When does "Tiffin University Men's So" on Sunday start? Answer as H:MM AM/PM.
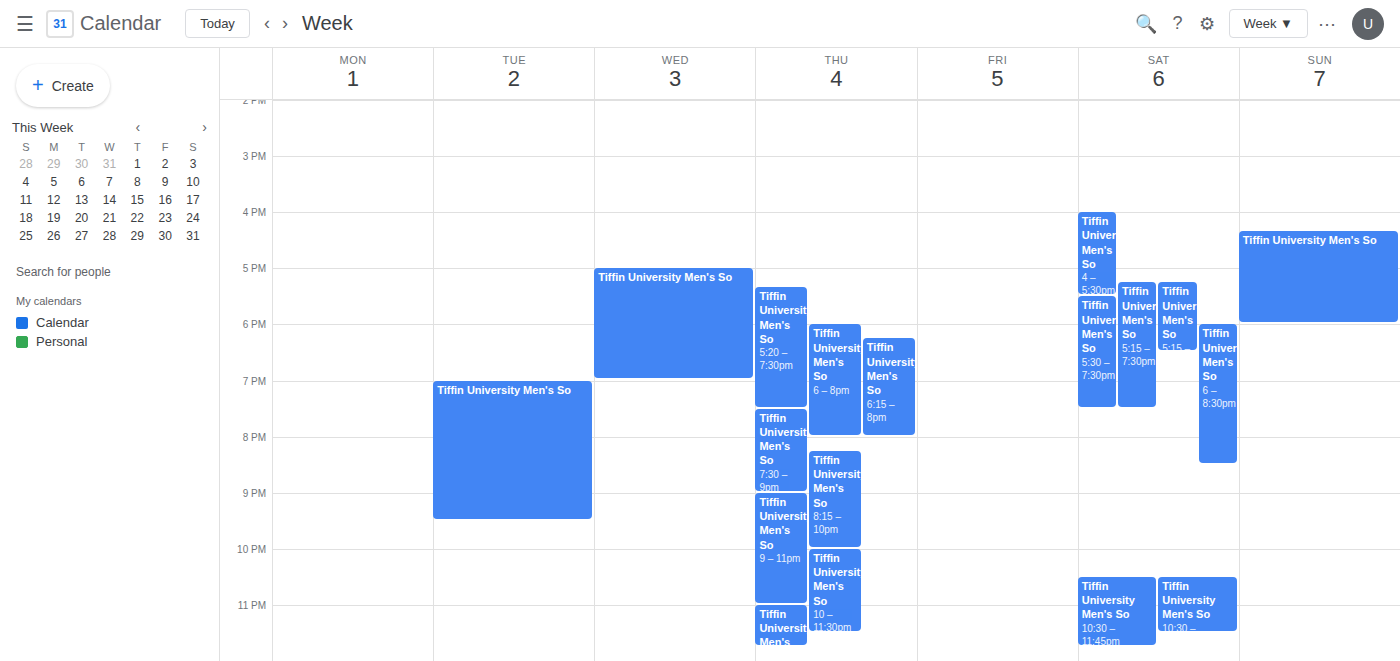
4:20 PM